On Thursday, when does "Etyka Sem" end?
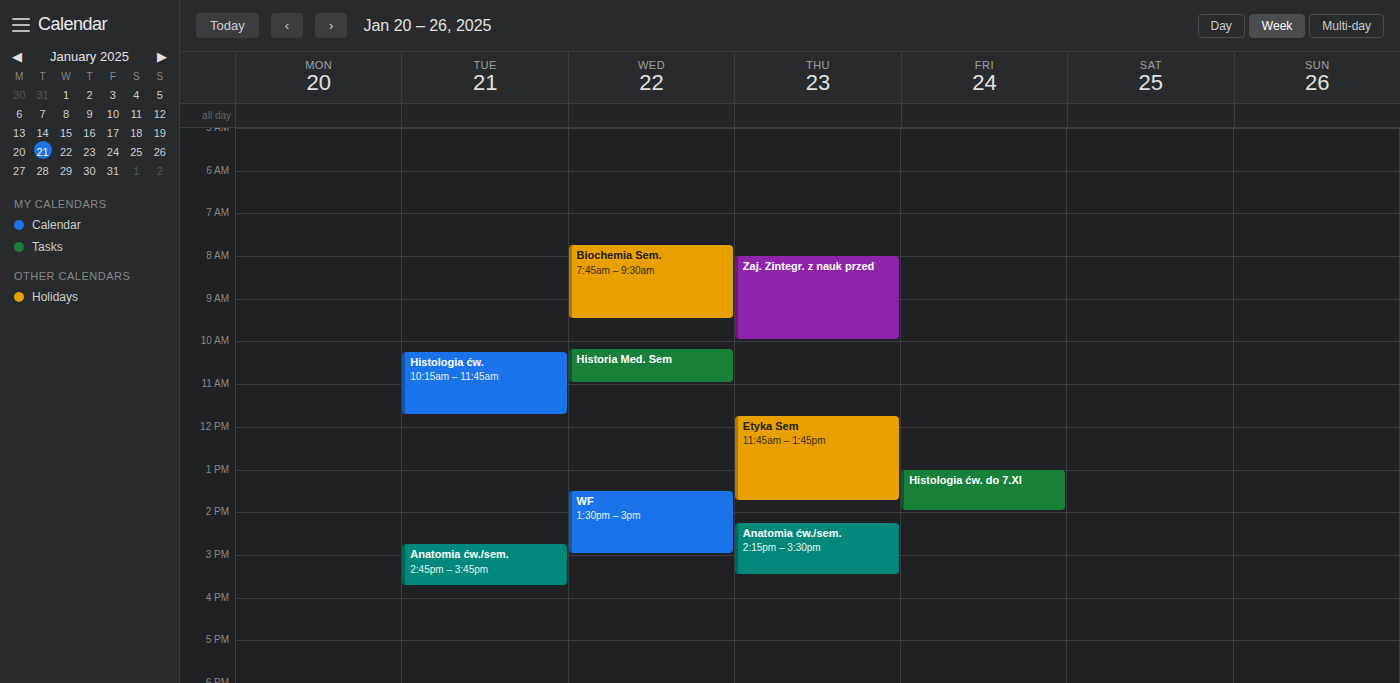
1:45 PM